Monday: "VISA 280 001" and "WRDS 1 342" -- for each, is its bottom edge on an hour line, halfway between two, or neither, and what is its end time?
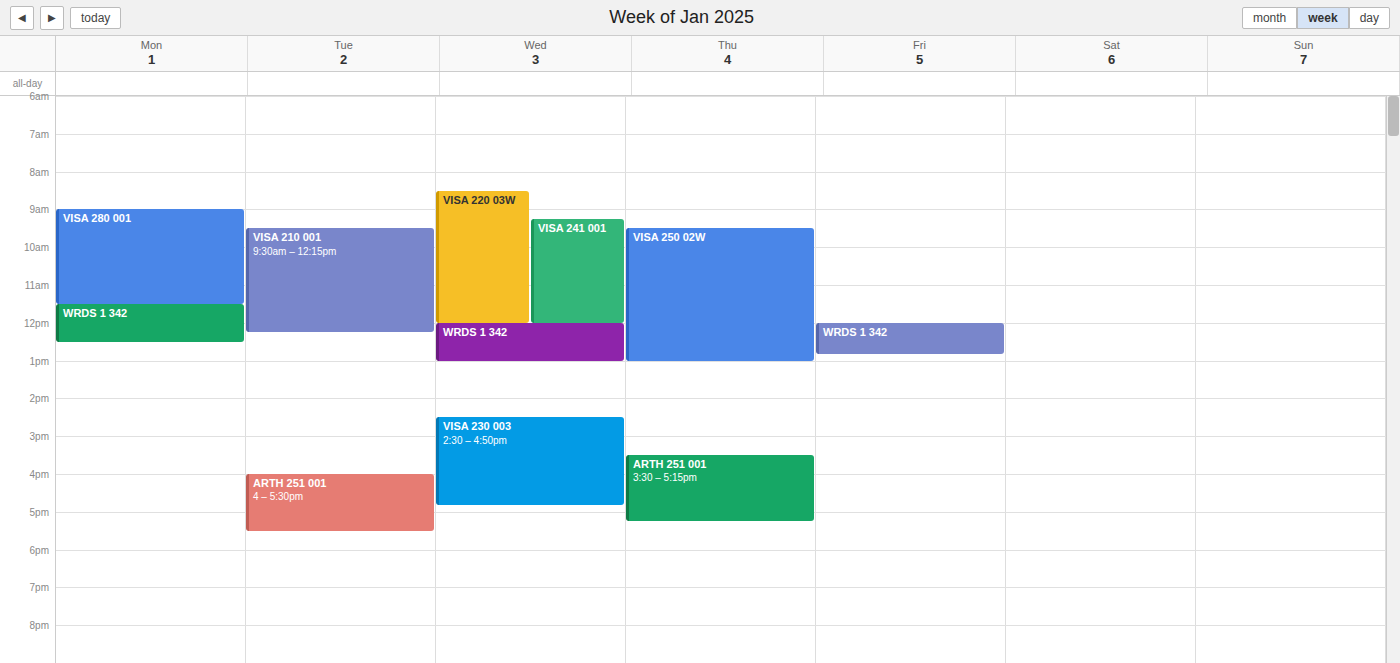
"VISA 280 001": 11:30 AM, halfway between the 11 AM and 12 PM lines. "WRDS 1 342": 12:30 PM, halfway between the 12 PM and 1 PM lines.